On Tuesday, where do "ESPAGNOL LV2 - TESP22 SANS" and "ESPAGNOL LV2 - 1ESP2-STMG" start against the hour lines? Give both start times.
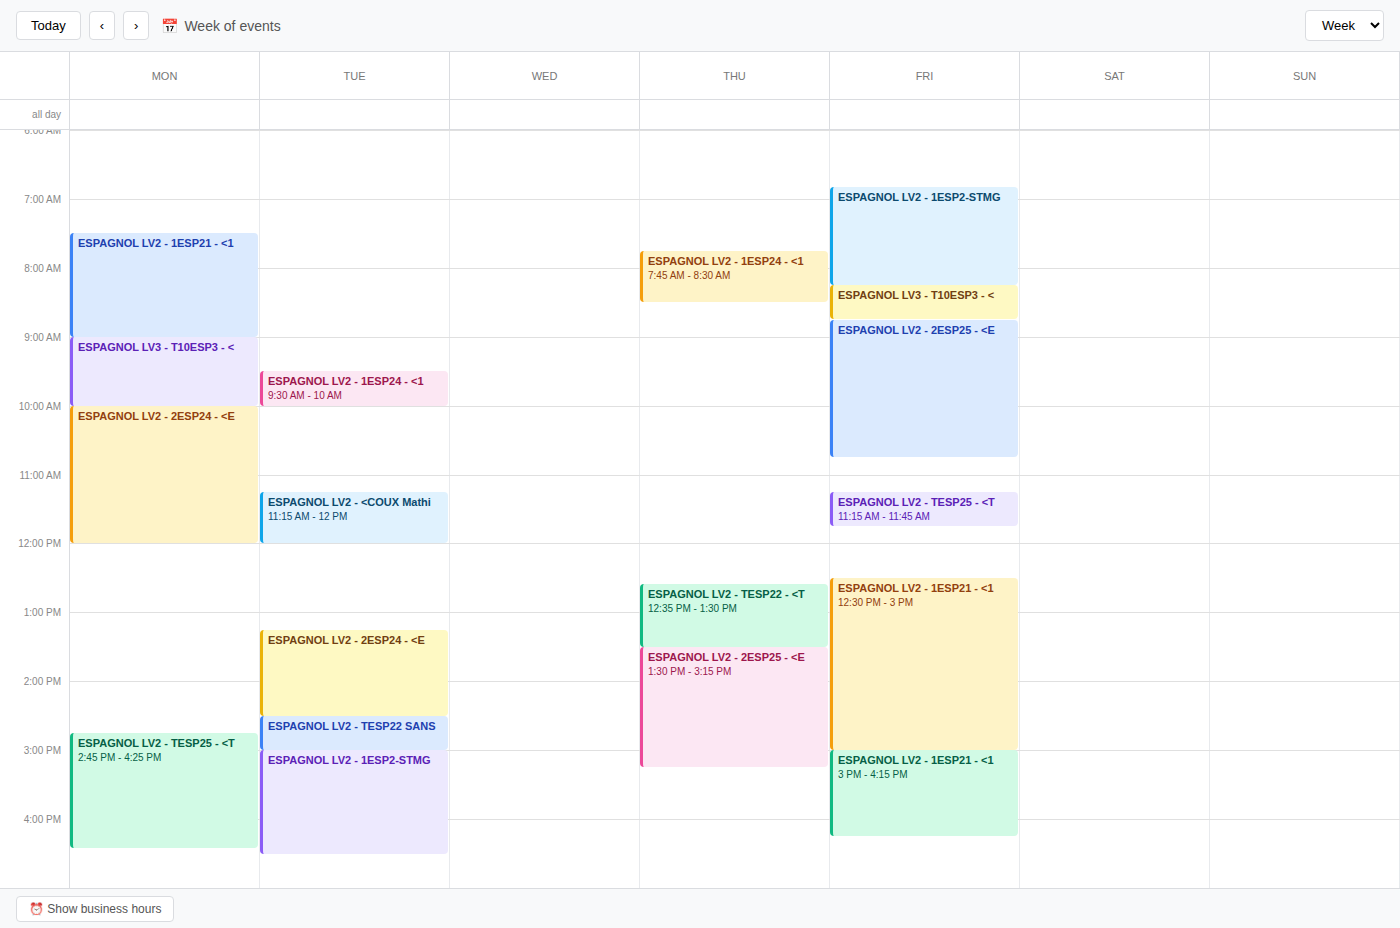
"ESPAGNOL LV2 - TESP22 SANS": 2:30 PM, halfway between the 2 PM and 3 PM lines. "ESPAGNOL LV2 - 1ESP2-STMG": 3:00 PM, exactly on the 3 PM line.